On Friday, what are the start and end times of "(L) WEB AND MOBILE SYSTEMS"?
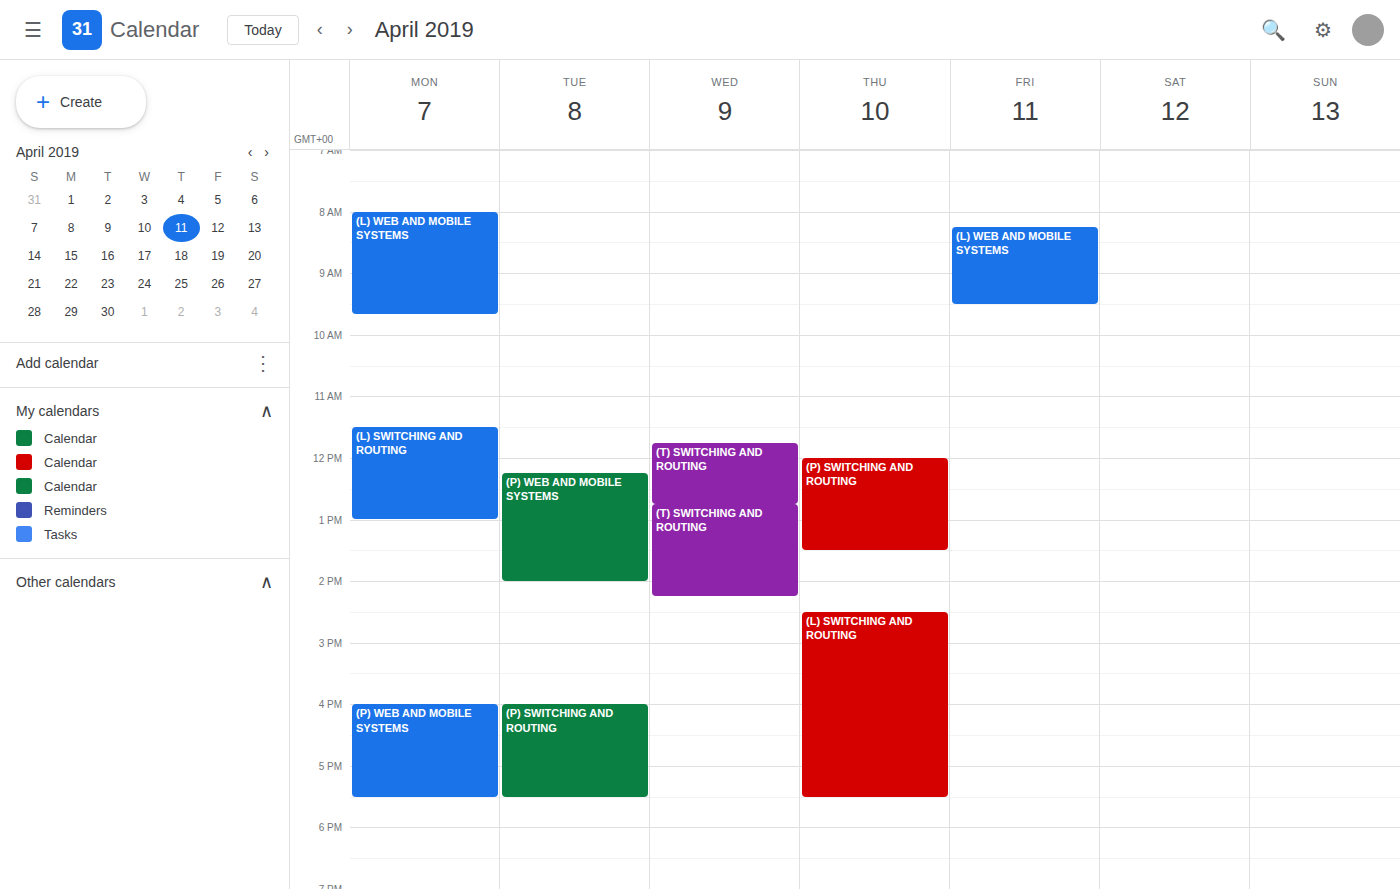
8:15 AM to 9:30 AM